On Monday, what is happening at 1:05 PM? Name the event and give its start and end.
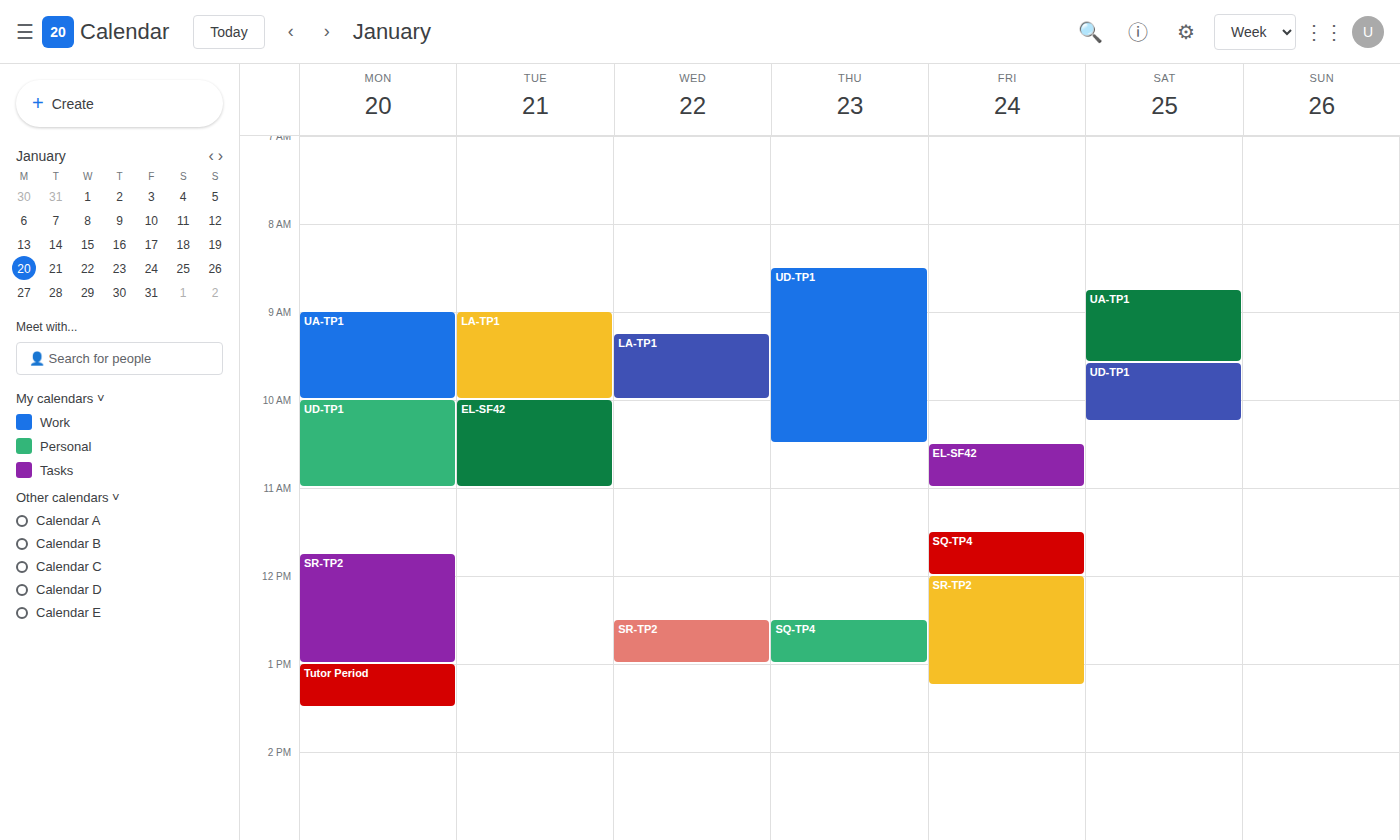
"Tutor Period", 1:00 PM to 1:30 PM